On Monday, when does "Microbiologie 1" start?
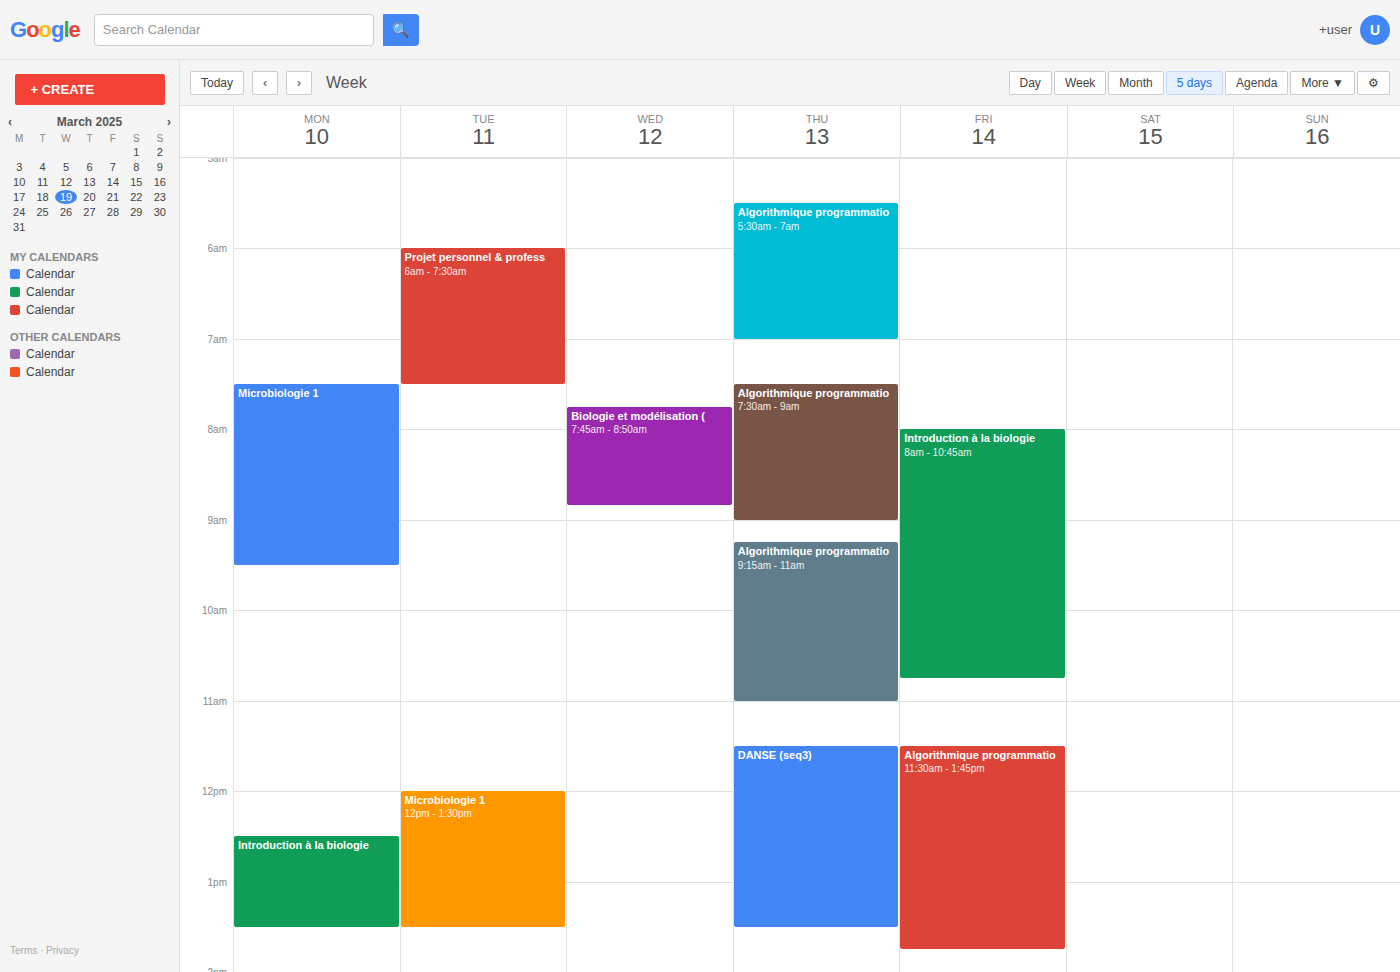
7:30 AM